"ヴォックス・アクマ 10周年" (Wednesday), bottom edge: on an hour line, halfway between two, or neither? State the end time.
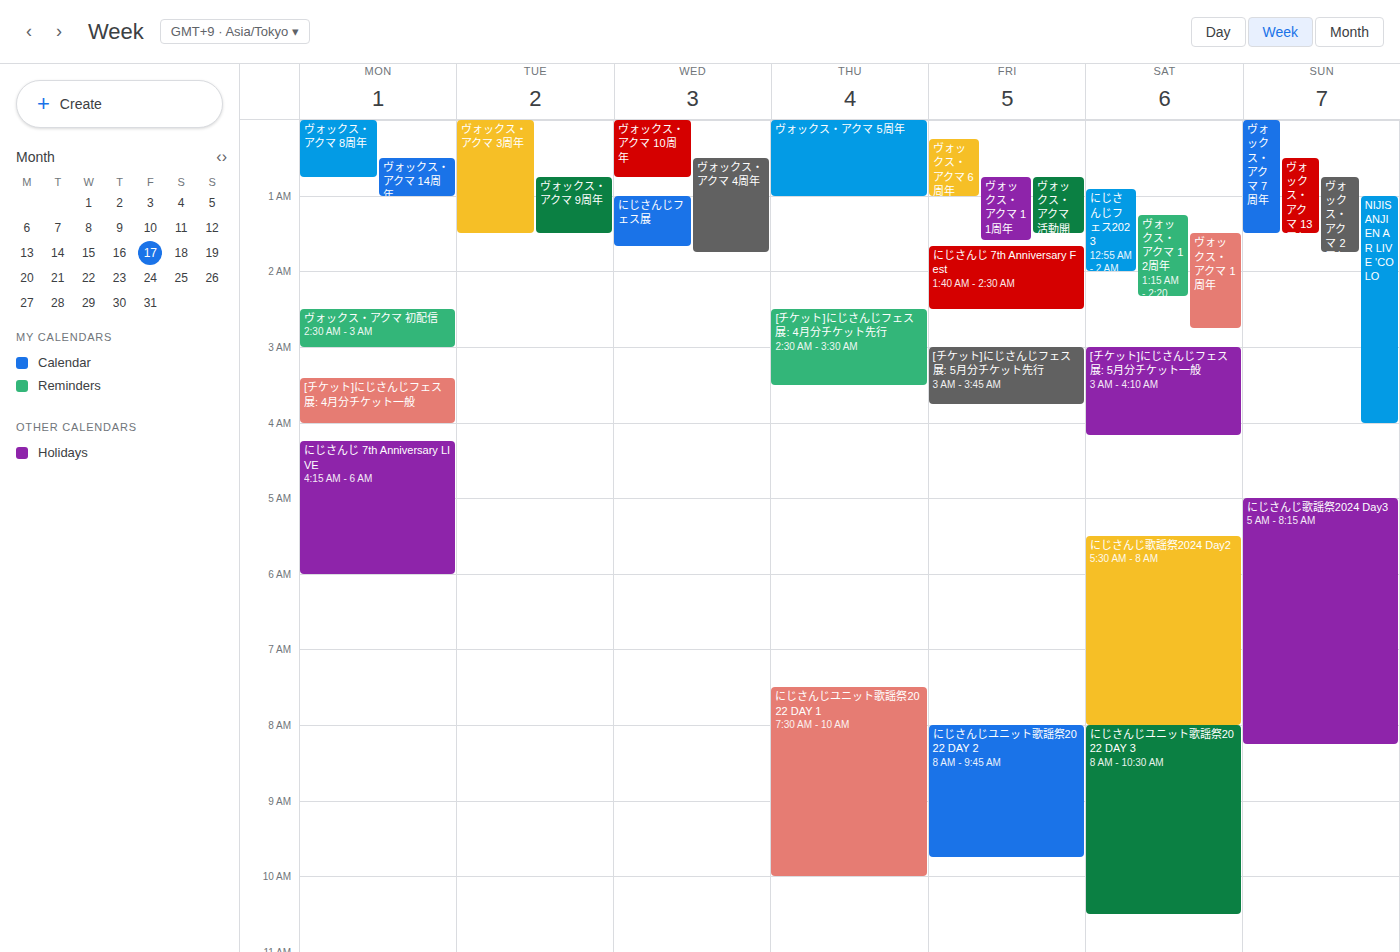
12:45 AM -- neither: three quarters of the way from the 12 AM line to the 1 AM line.